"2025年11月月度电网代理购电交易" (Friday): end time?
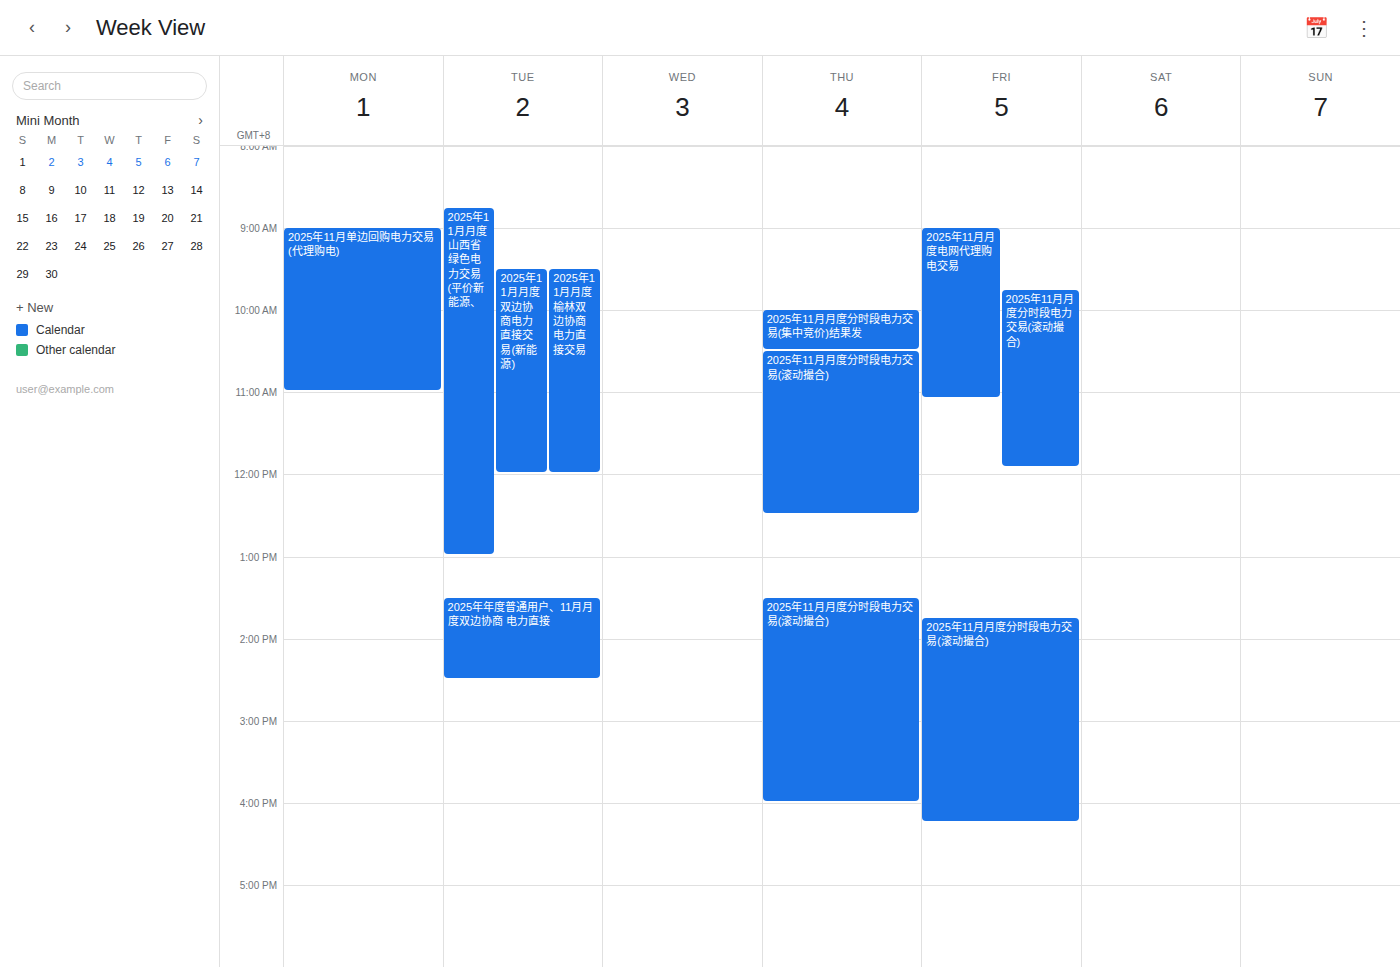
11:05 AM